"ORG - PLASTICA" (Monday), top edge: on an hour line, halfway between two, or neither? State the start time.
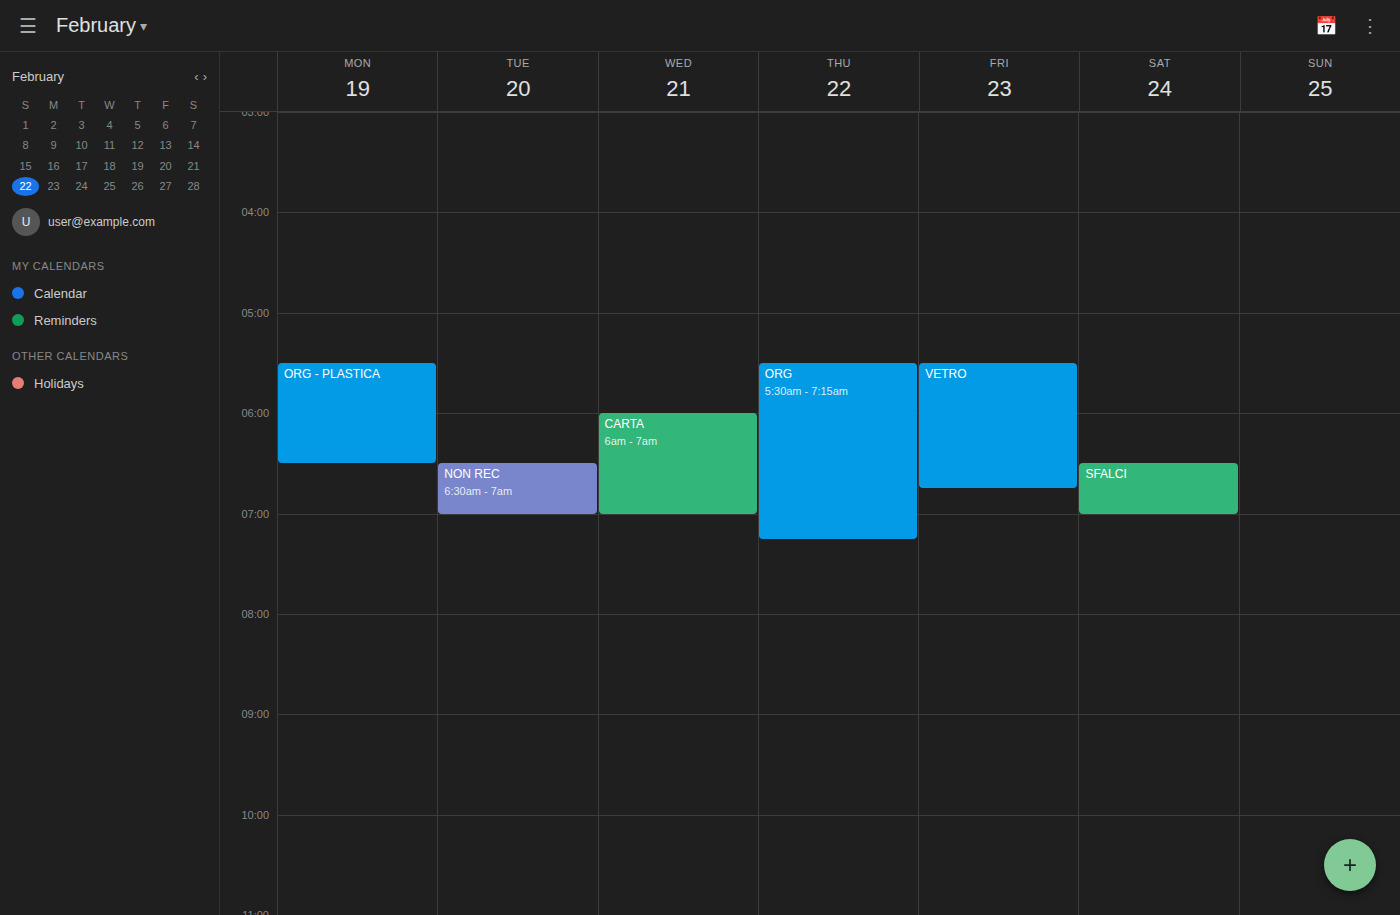
5:30 AM -- halfway between the 5 AM and 6 AM lines.